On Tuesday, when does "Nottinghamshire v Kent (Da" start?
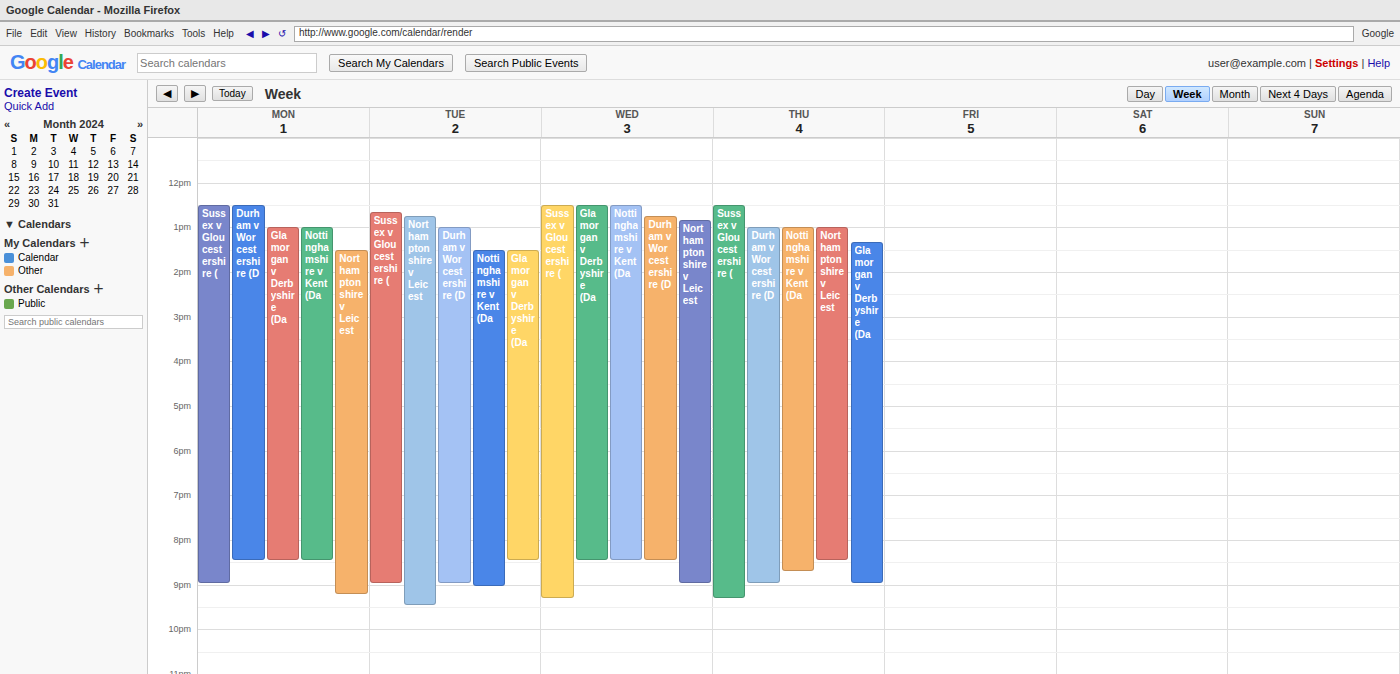
1:30 PM